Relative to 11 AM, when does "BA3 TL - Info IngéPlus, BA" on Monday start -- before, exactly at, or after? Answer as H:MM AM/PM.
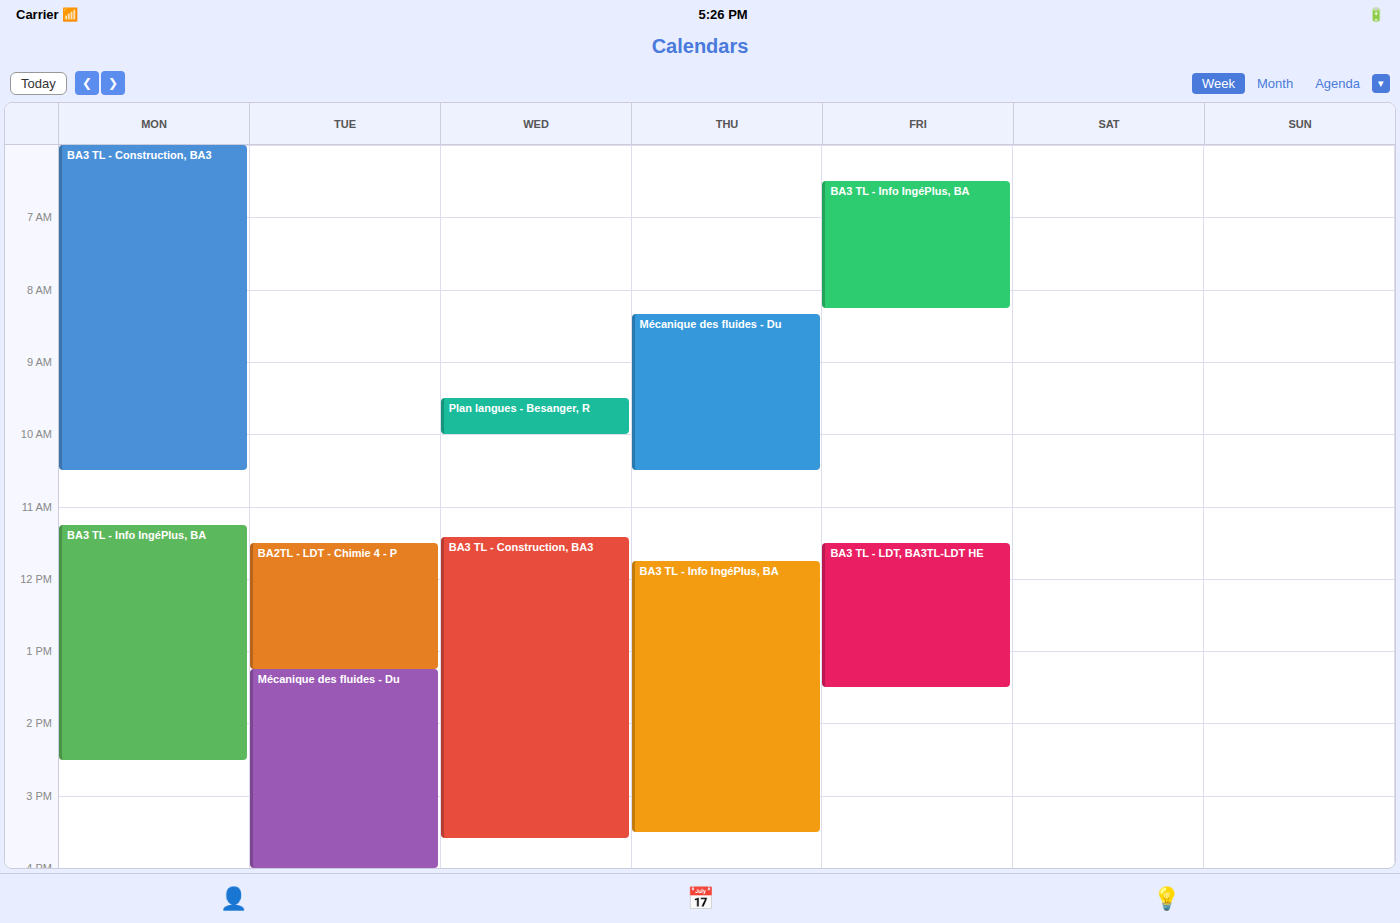
11:15 AM -- after 11 AM, 15 minutes below the 11 AM line.